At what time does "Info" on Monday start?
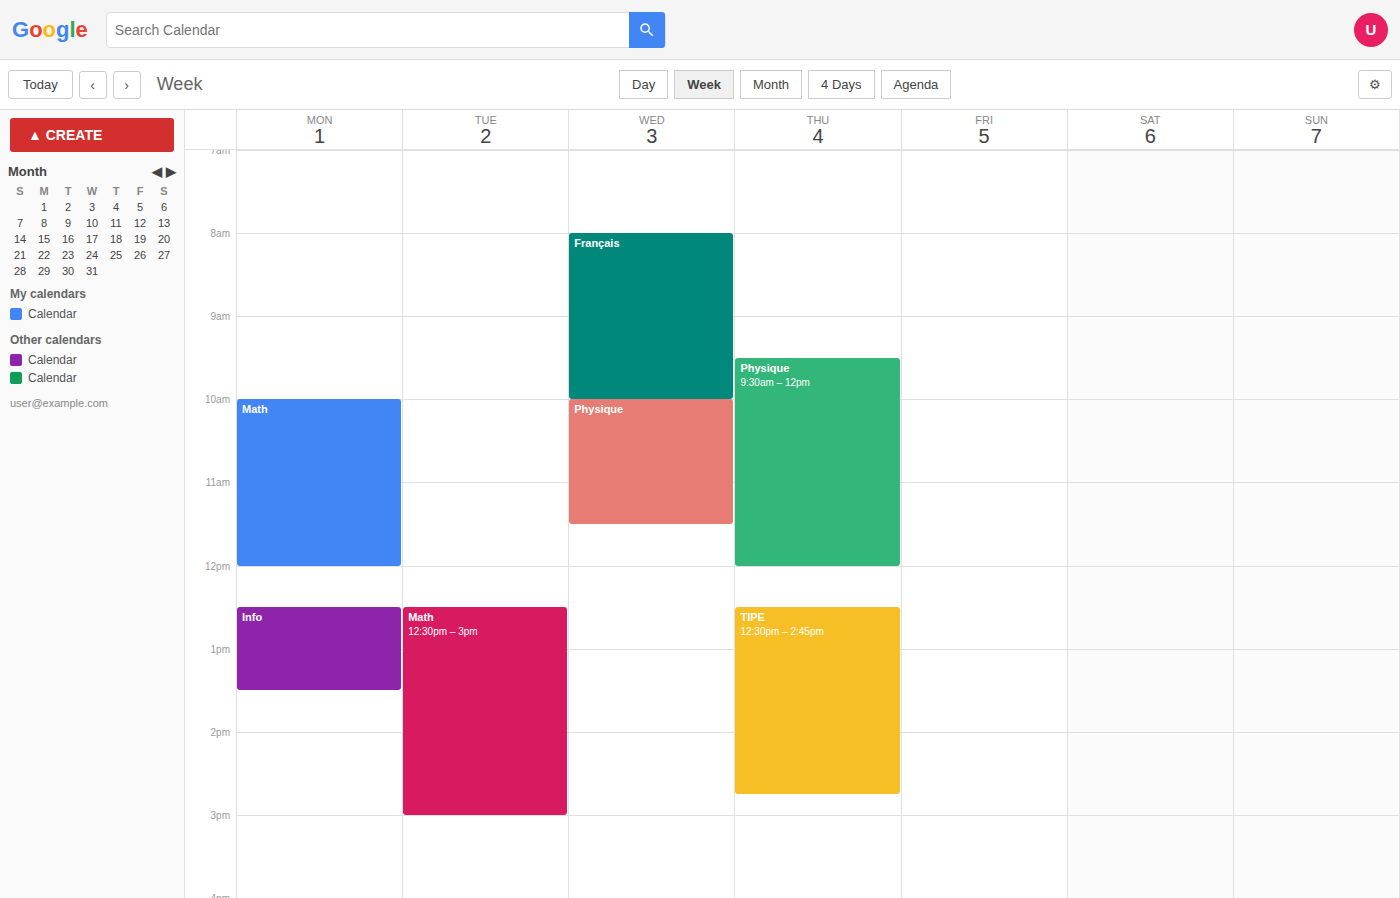
12:30 PM